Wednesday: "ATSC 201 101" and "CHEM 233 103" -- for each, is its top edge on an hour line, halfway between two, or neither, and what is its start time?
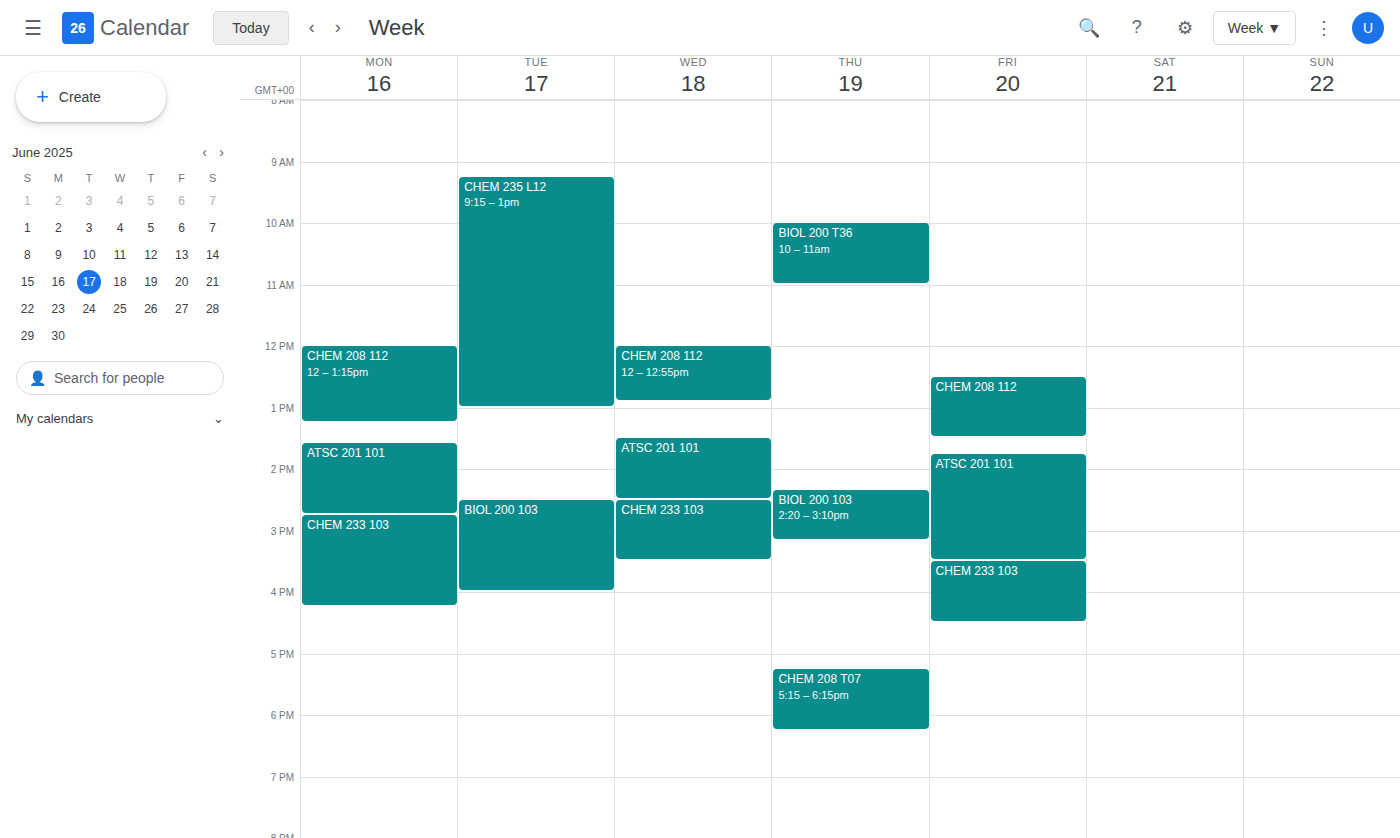
"ATSC 201 101": 1:30 PM, halfway between the 1 PM and 2 PM lines. "CHEM 233 103": 2:30 PM, halfway between the 2 PM and 3 PM lines.